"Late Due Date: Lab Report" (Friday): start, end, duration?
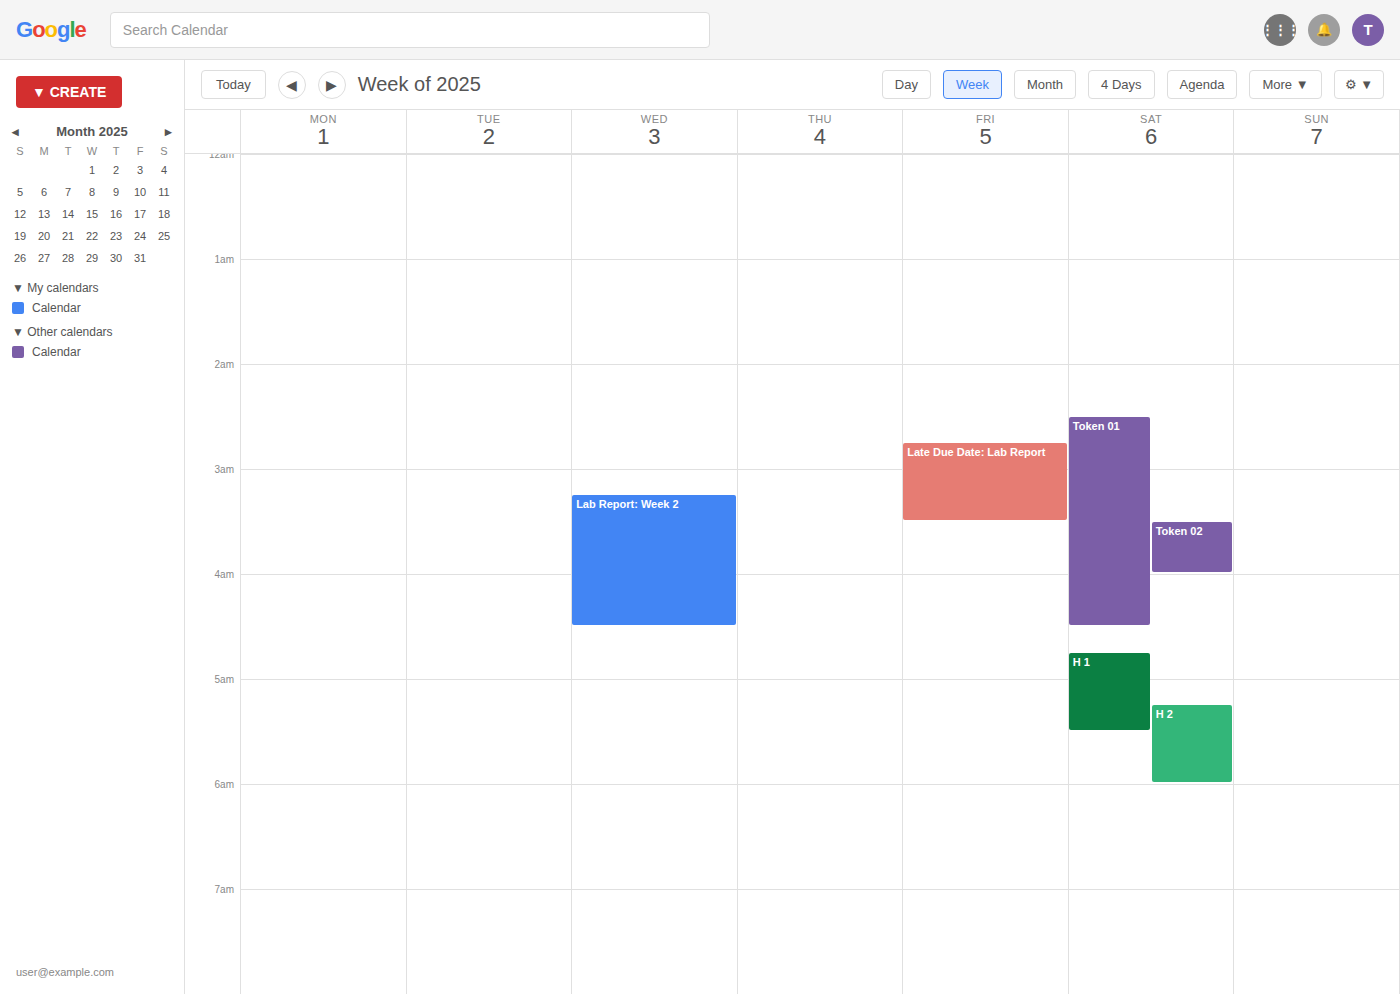
2:45 AM to 3:30 AM, 45 minutes